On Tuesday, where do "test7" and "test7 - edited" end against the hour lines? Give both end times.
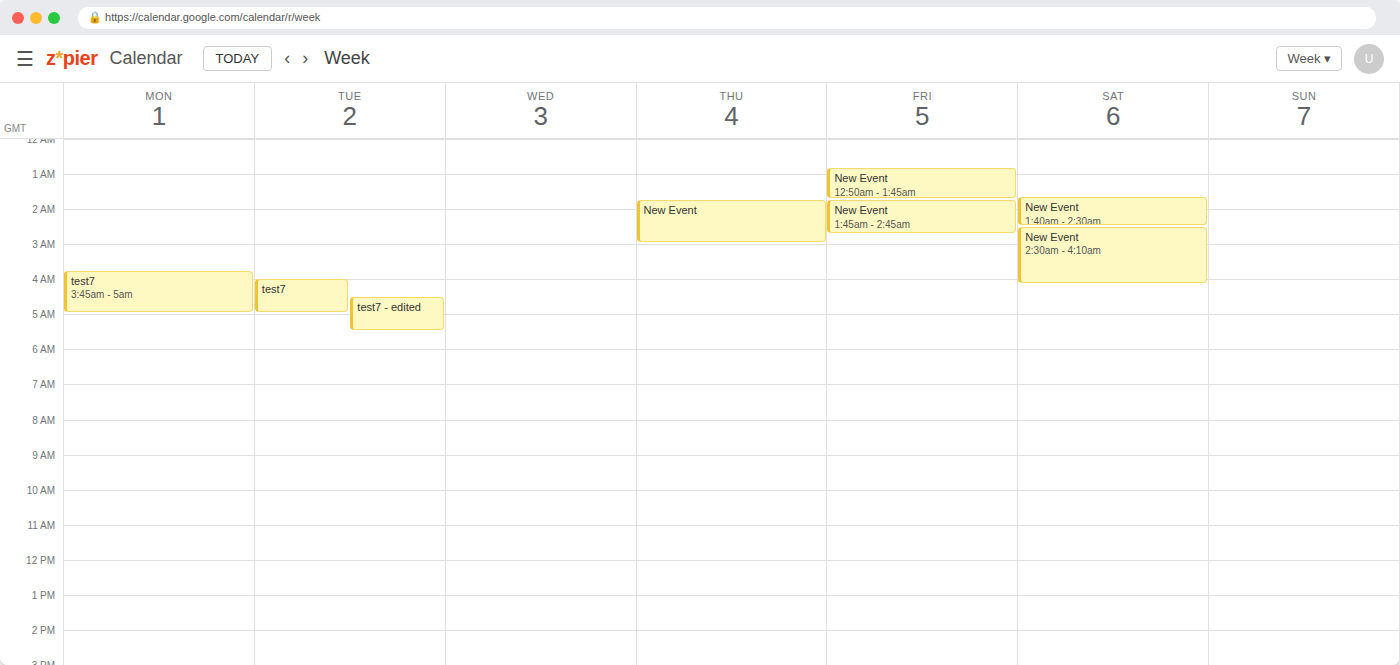
"test7": 5:00 AM, exactly on the 5 AM line. "test7 - edited": 5:30 AM, halfway between the 5 AM and 6 AM lines.